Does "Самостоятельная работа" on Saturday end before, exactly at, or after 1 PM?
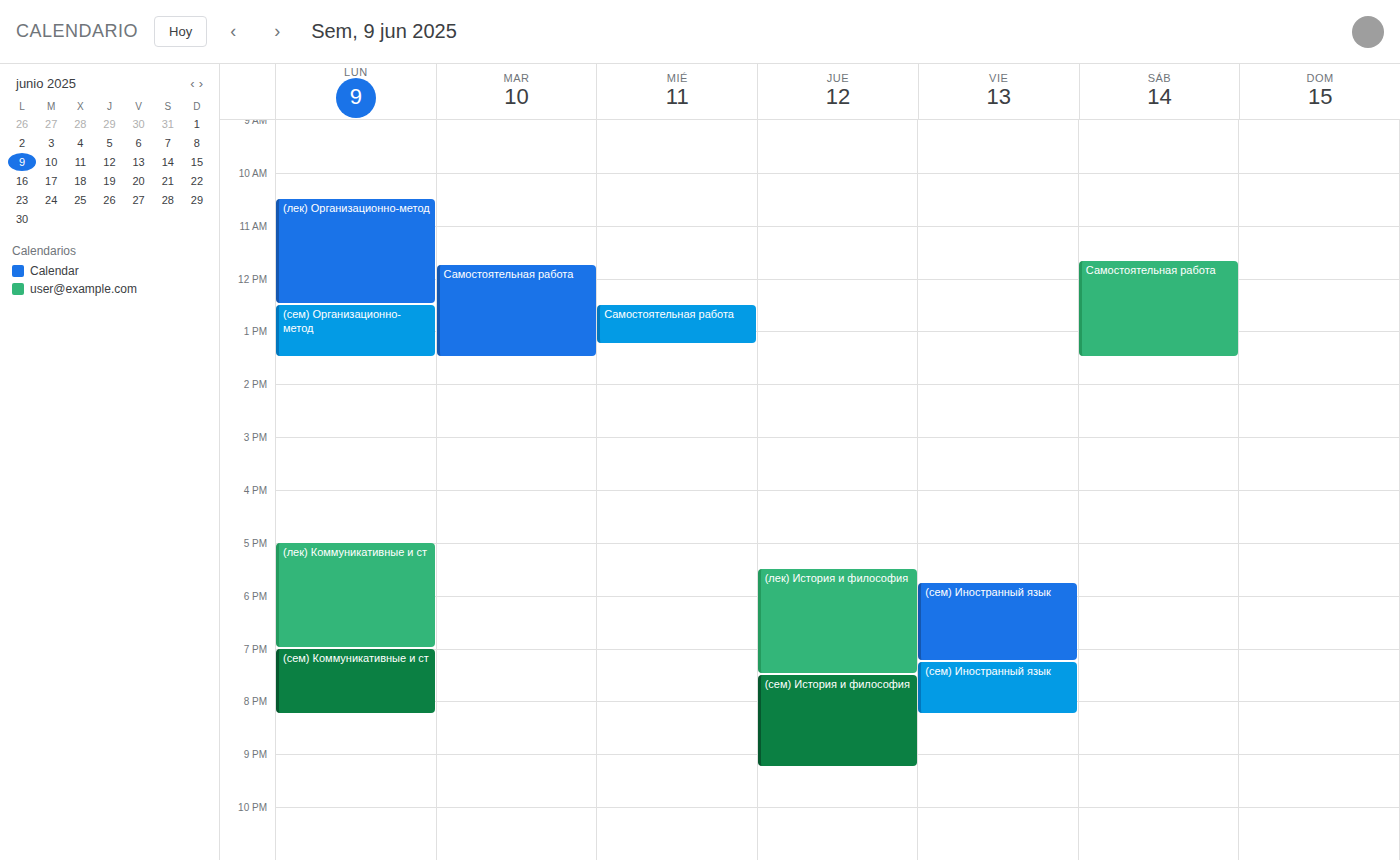
1:30 PM -- after 1 PM, 30 minutes below the 1 PM line.